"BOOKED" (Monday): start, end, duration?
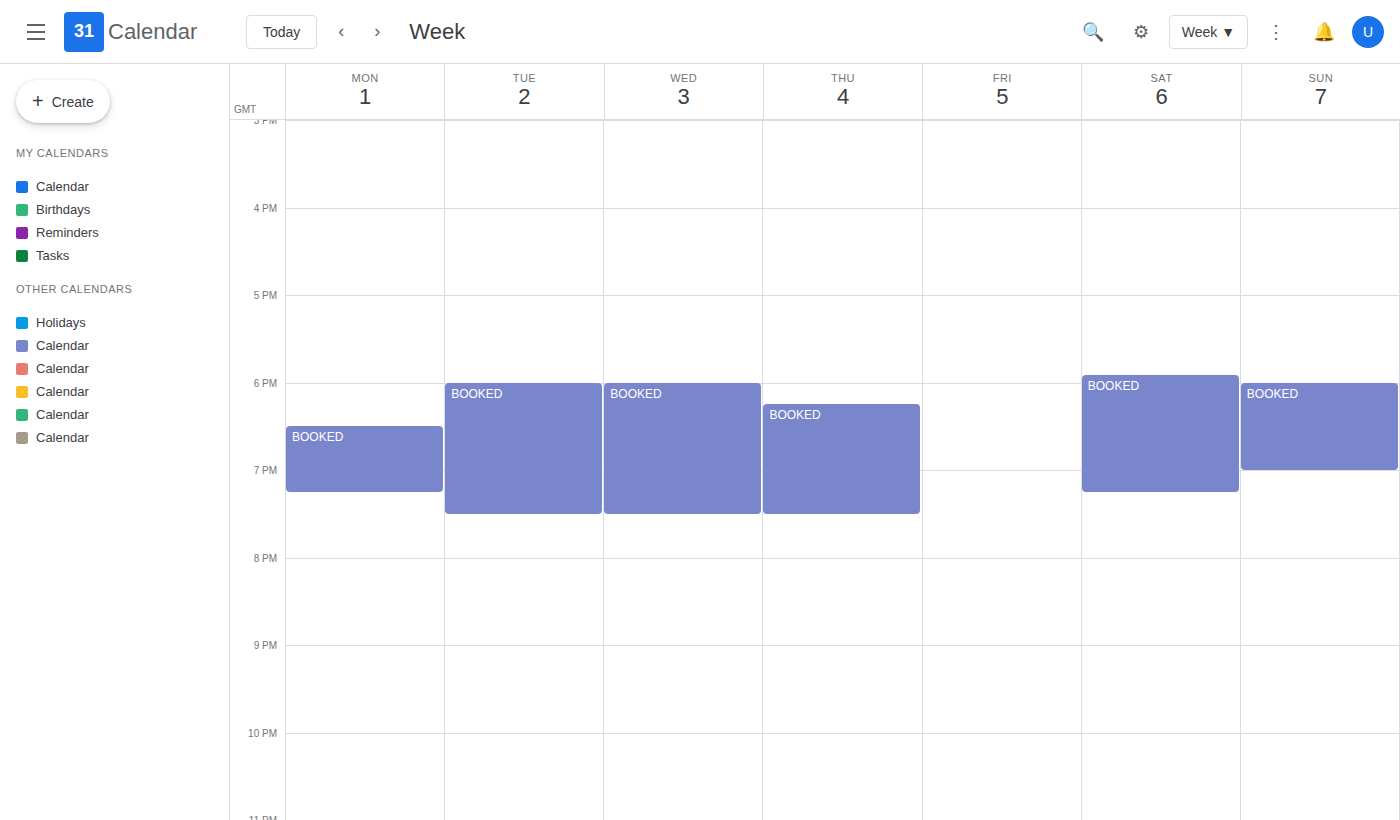
6:30 PM to 7:15 PM, 45 minutes